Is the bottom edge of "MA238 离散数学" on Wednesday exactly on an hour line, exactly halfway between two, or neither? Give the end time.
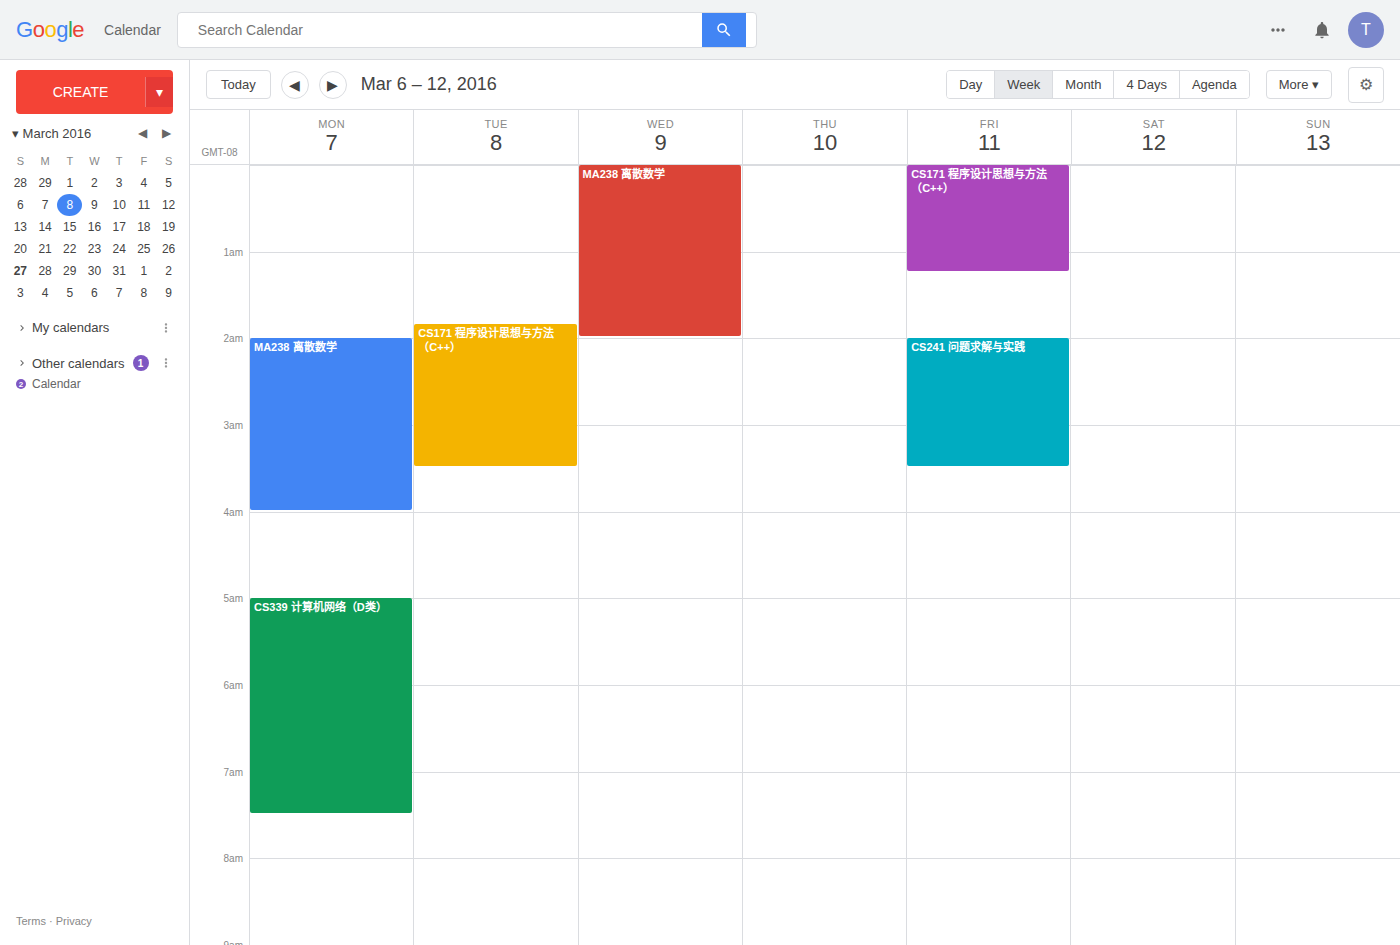
2:00 AM -- exactly on the 2 AM line.